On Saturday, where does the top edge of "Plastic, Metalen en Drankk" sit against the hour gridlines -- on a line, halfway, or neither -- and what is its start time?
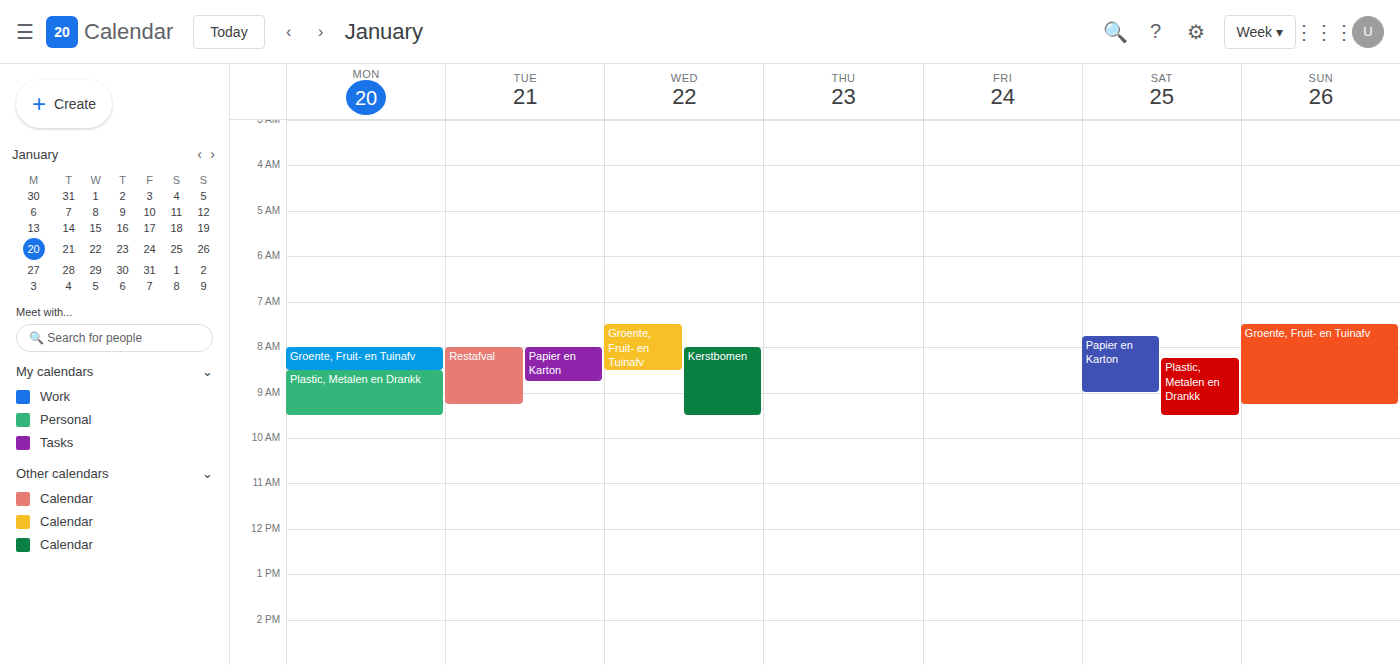
8:15 AM -- neither: a quarter of the way from the 8 AM line to the 9 AM line.